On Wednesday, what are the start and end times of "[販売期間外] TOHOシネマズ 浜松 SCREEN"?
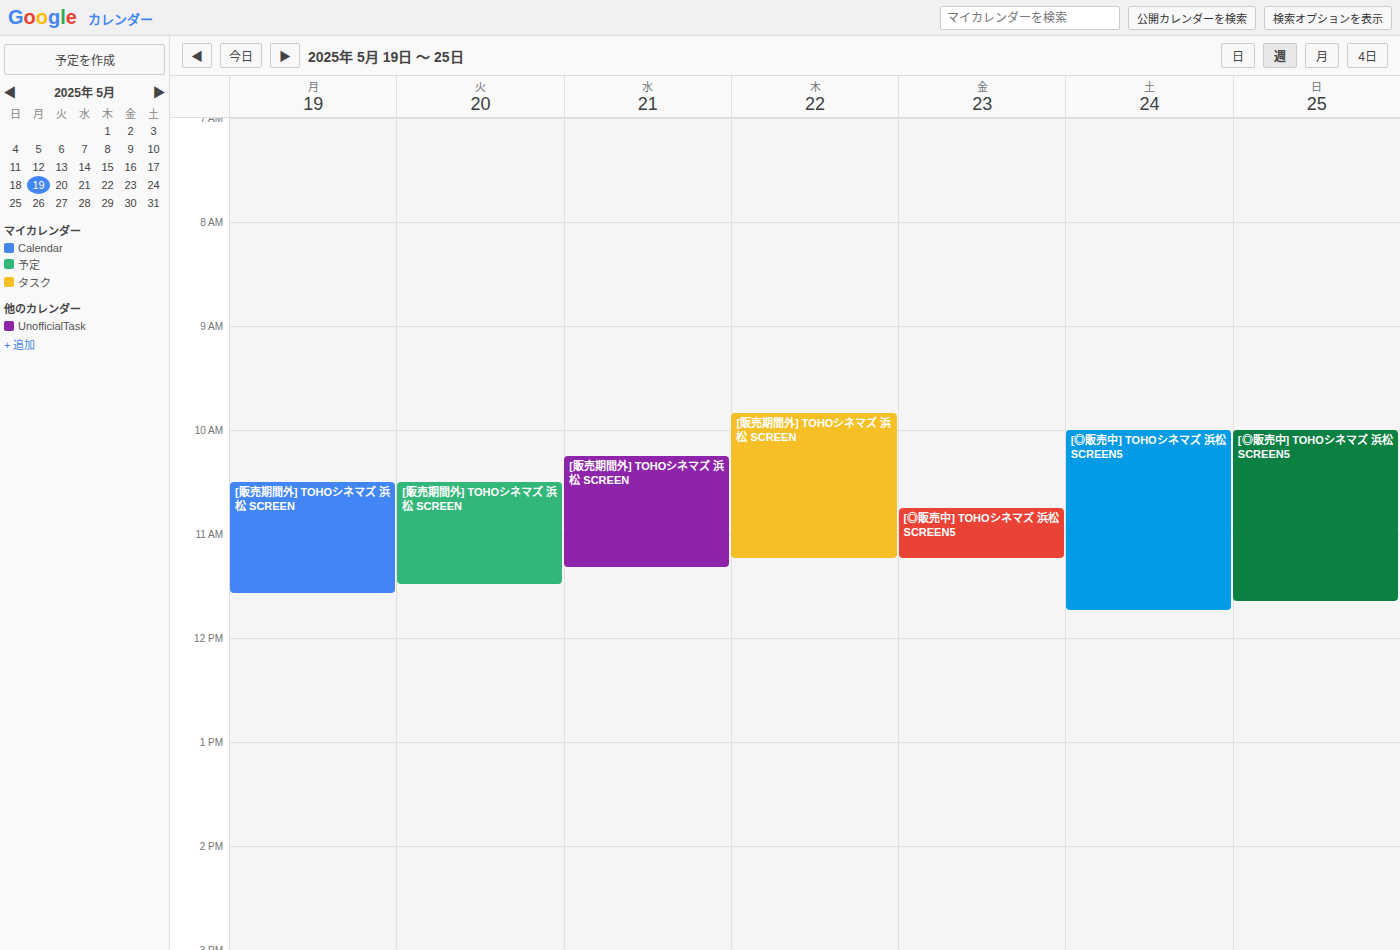
10:15 AM to 11:20 AM